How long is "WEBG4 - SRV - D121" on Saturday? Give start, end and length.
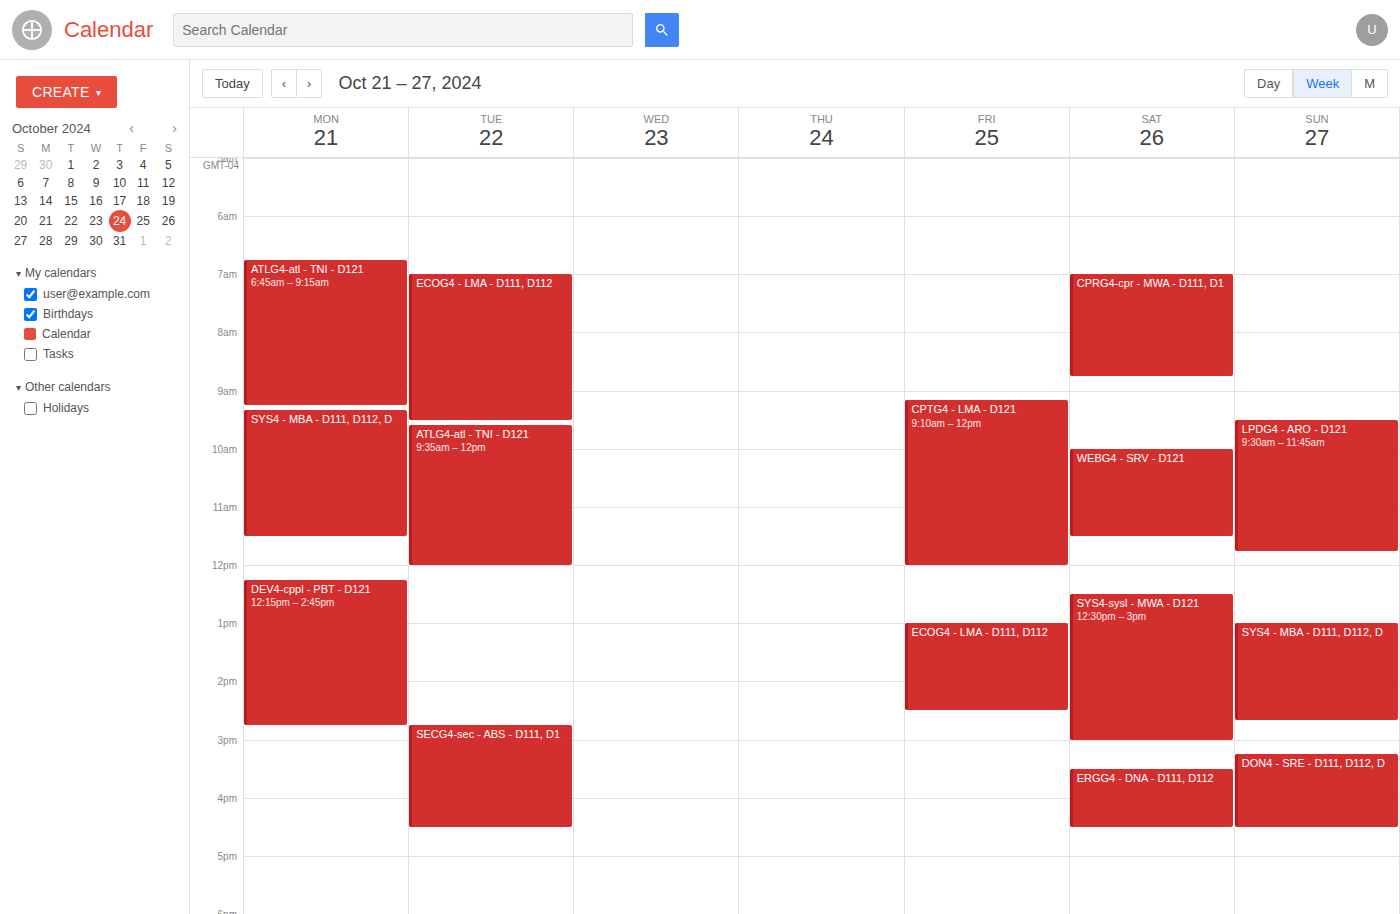
10:00 AM to 11:30 AM, 1 hour 30 minutes